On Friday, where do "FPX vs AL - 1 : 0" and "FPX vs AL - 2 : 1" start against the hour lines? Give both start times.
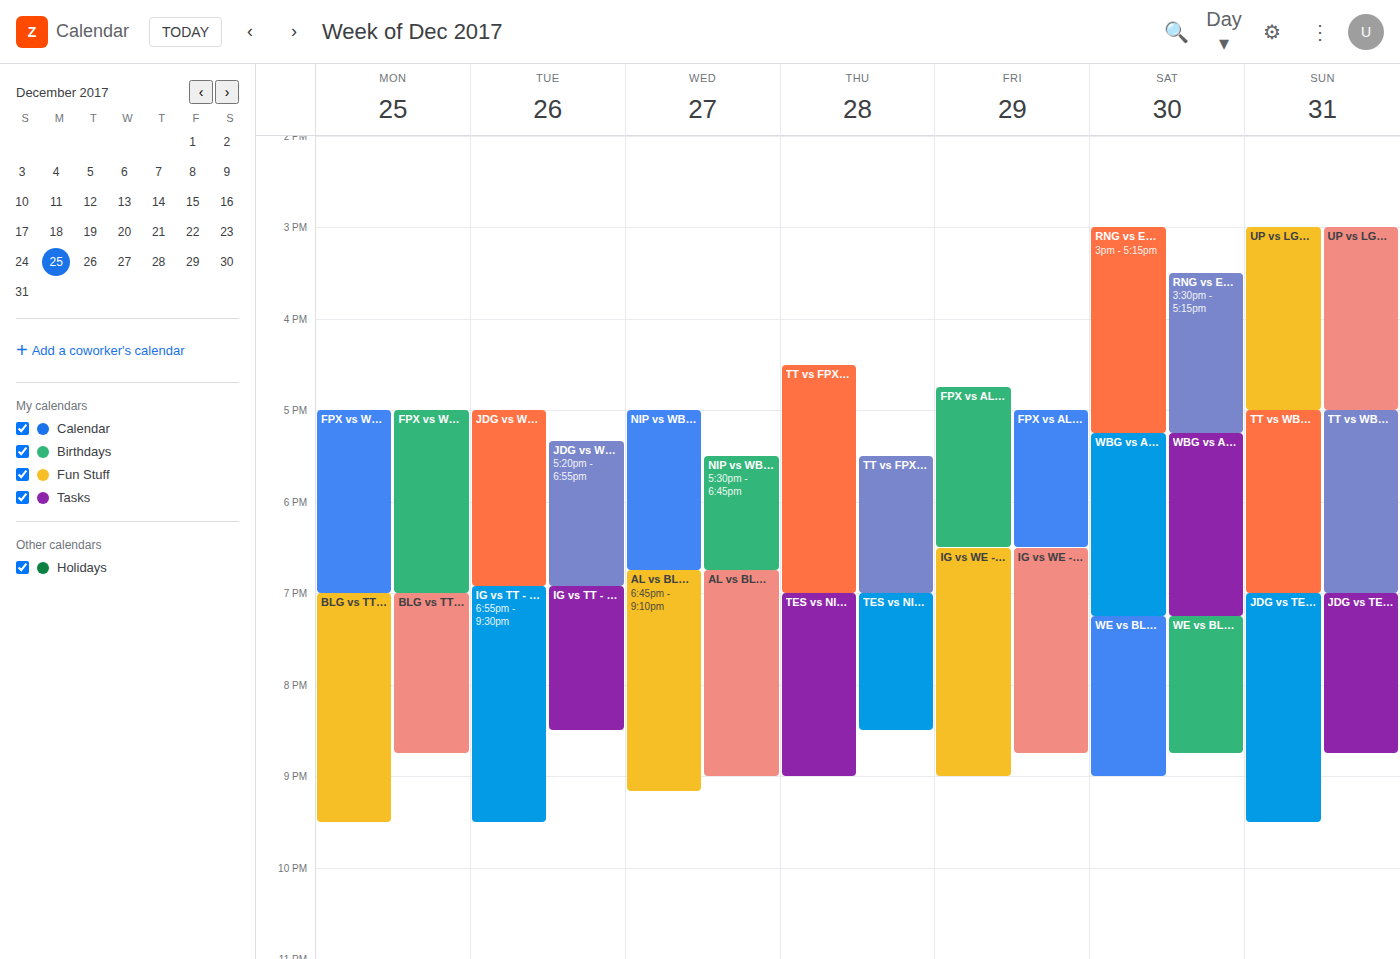
"FPX vs AL - 1 : 0": 5:00 PM, exactly on the 5 PM line. "FPX vs AL - 2 : 1": 4:45 PM, neither: three quarters of the way from the 4 PM line to the 5 PM line.